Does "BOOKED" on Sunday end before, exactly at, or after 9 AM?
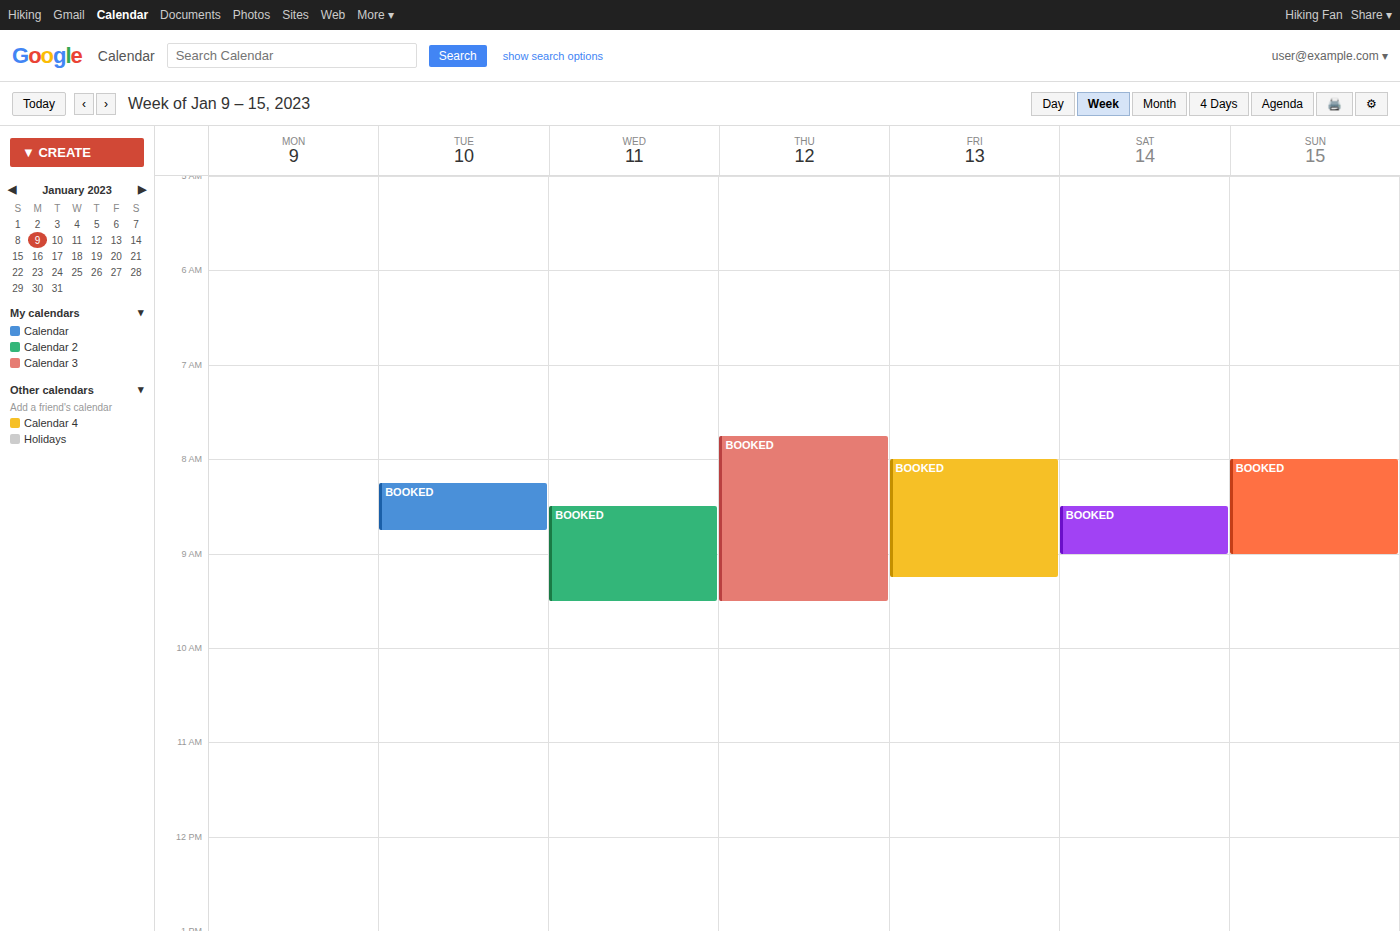
9:00 AM -- exactly at 9 AM, on the 9 AM line.